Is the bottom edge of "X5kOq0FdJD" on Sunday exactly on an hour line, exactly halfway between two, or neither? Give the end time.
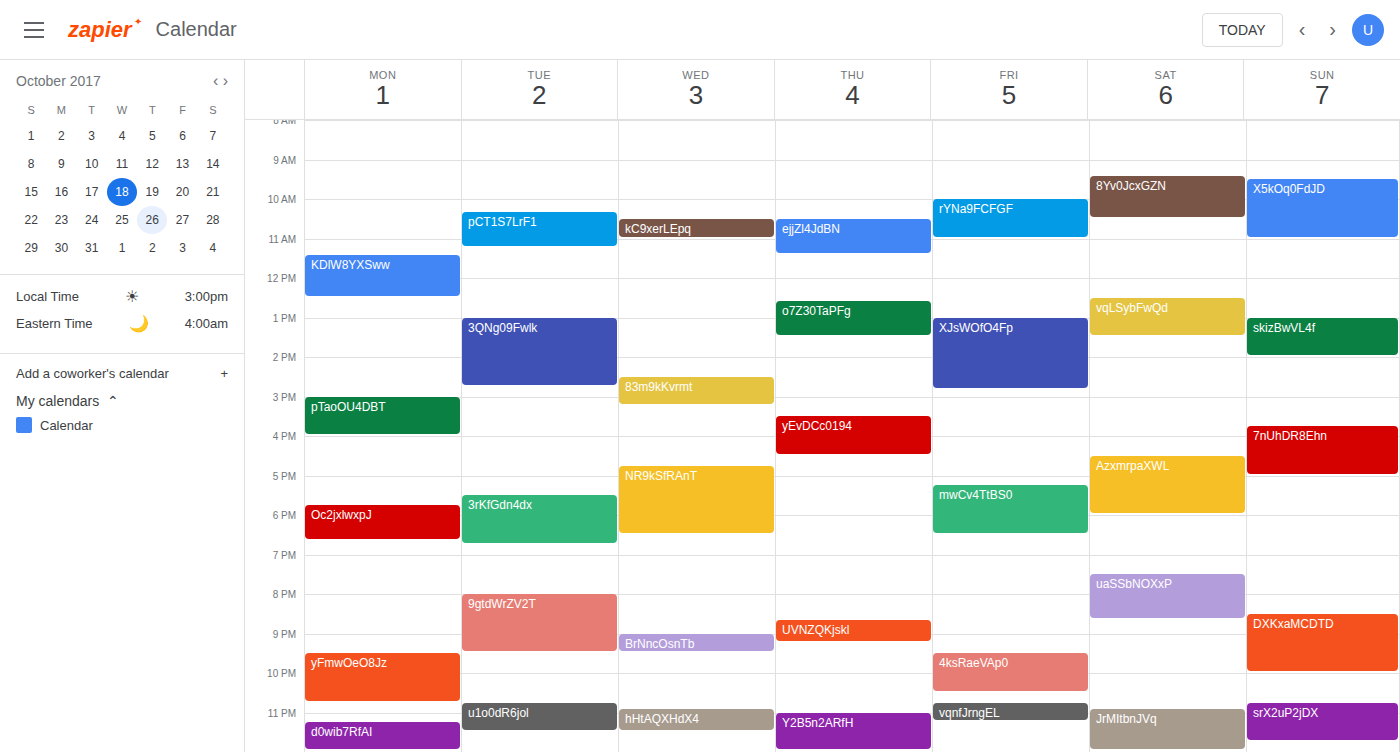
11:00 AM -- exactly on the 11 AM line.